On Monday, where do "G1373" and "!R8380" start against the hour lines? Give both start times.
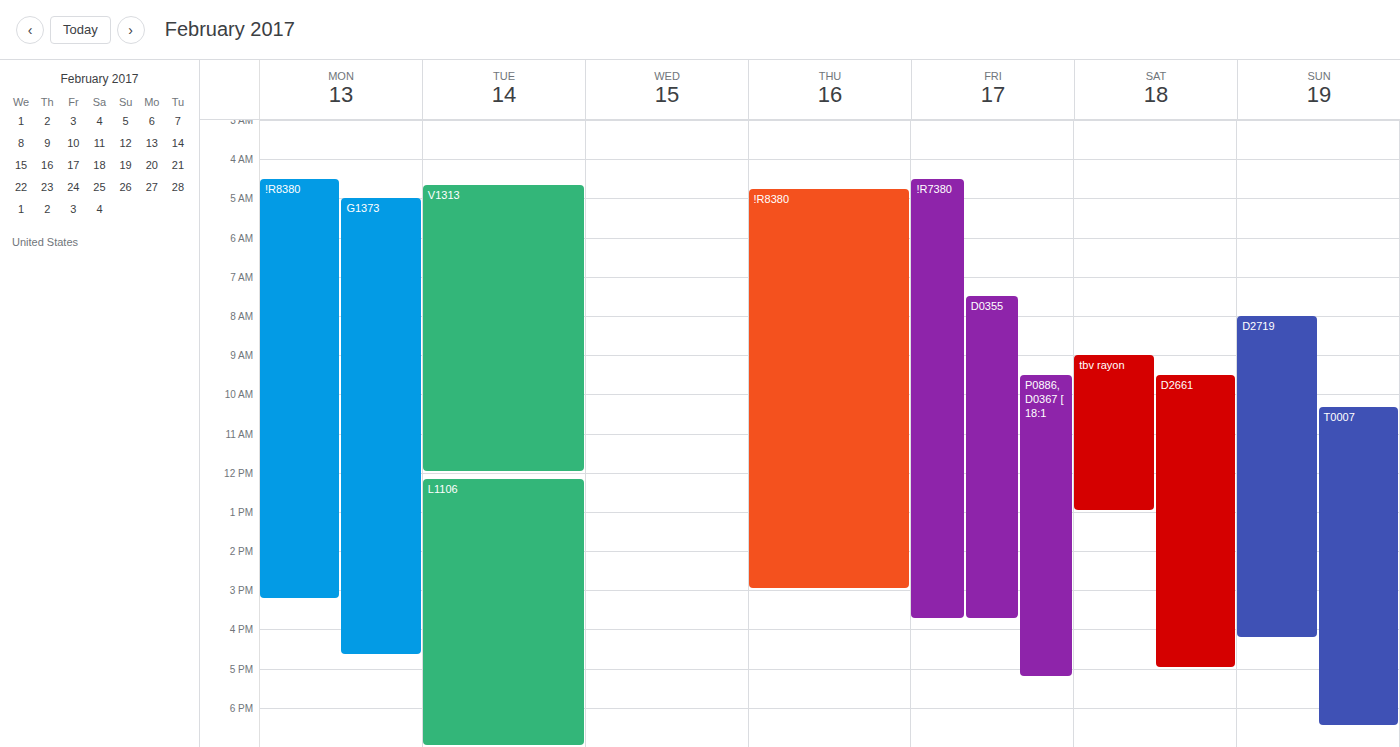
"G1373": 05:00, exactly on the 05:00 line. "!R8380": 04:30, halfway between the 04:00 and 05:00 lines.